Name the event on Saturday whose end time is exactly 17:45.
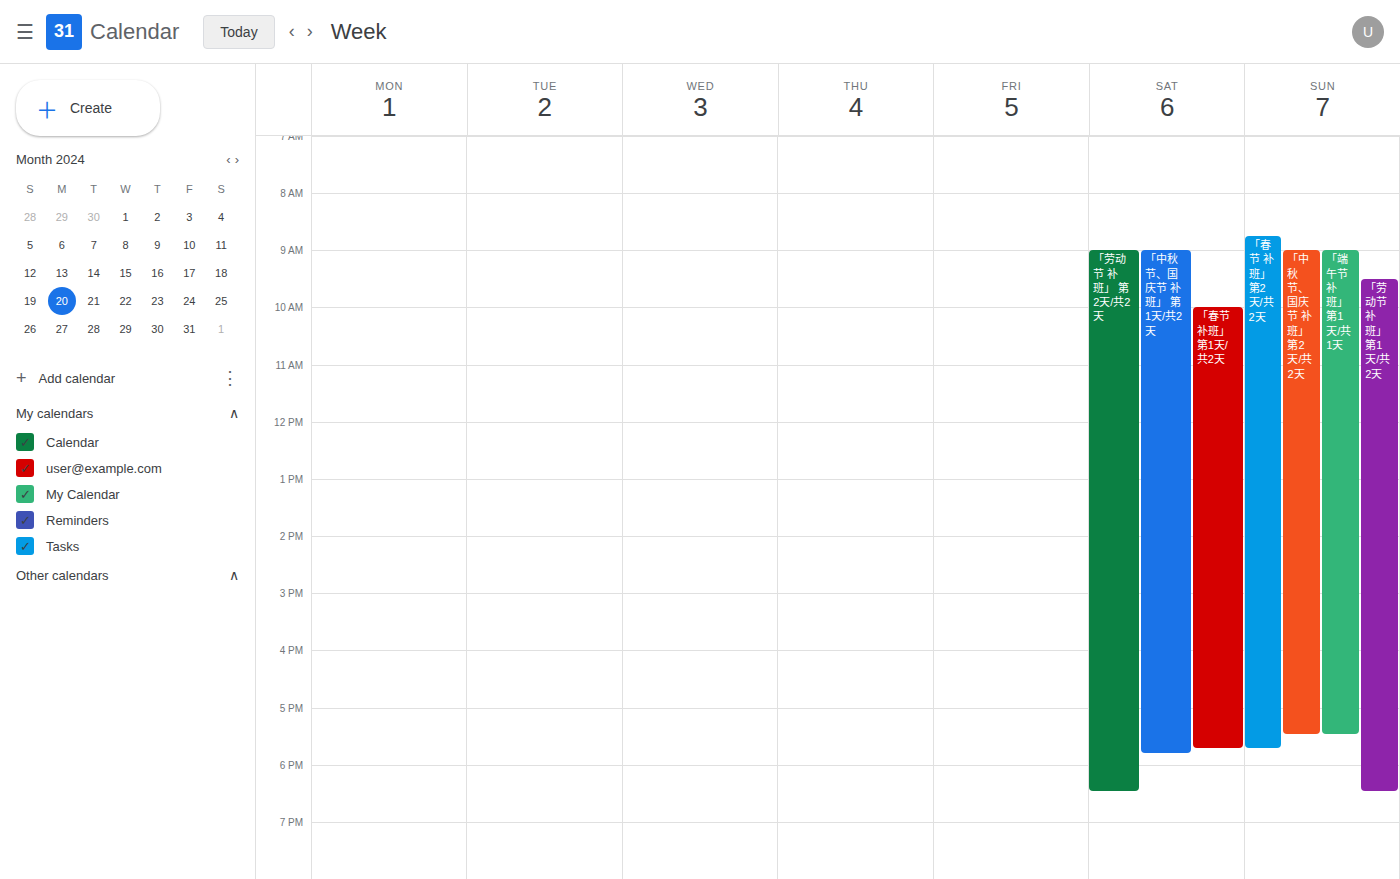
"「春节 补班」 第1天/共2天"